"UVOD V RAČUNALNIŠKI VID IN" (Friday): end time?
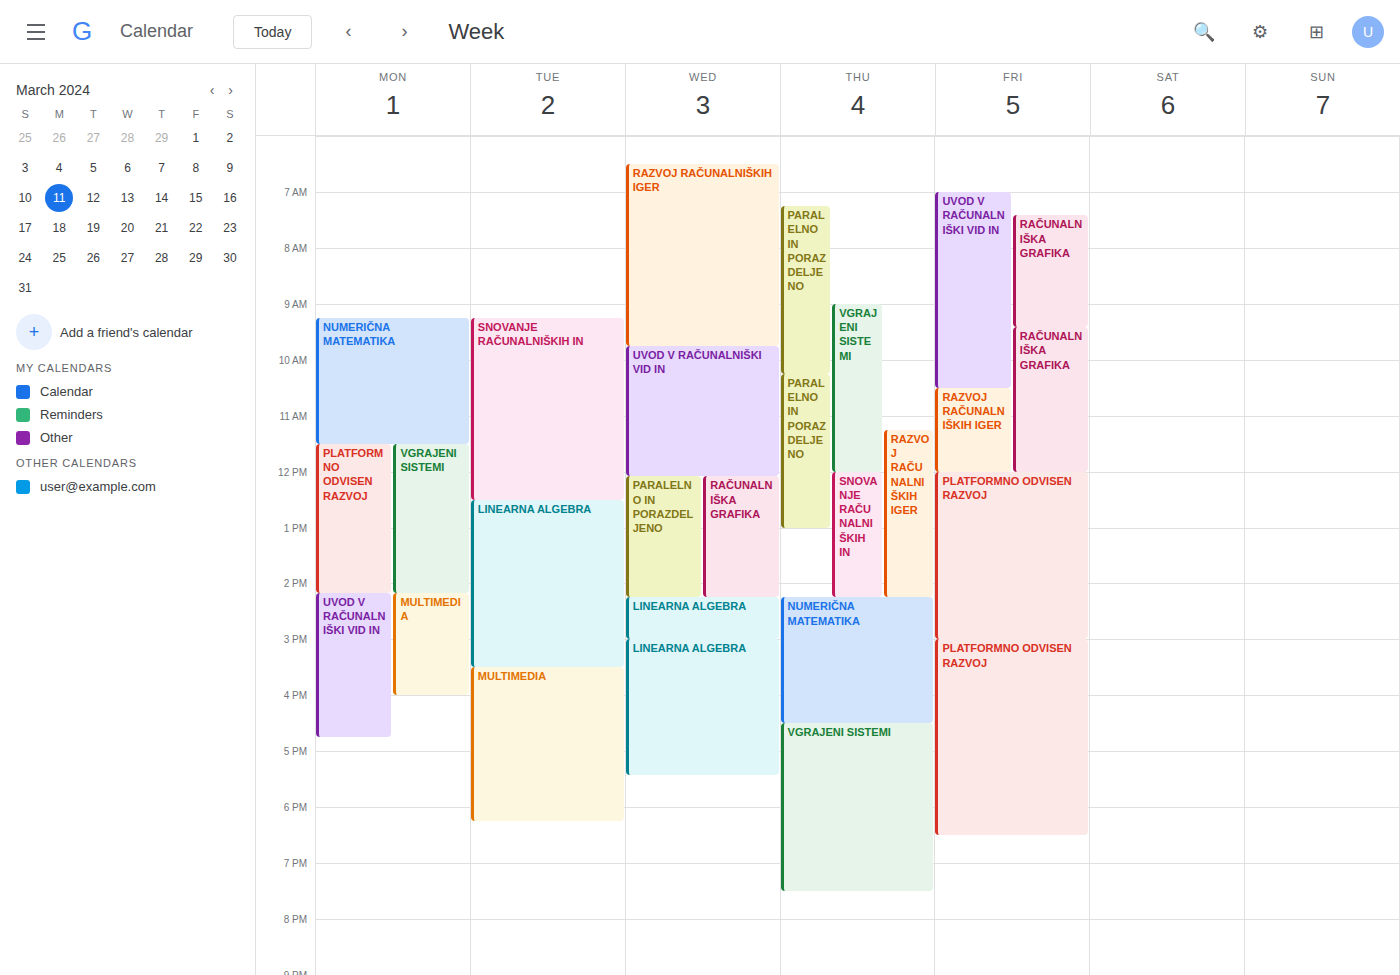
10:30 AM